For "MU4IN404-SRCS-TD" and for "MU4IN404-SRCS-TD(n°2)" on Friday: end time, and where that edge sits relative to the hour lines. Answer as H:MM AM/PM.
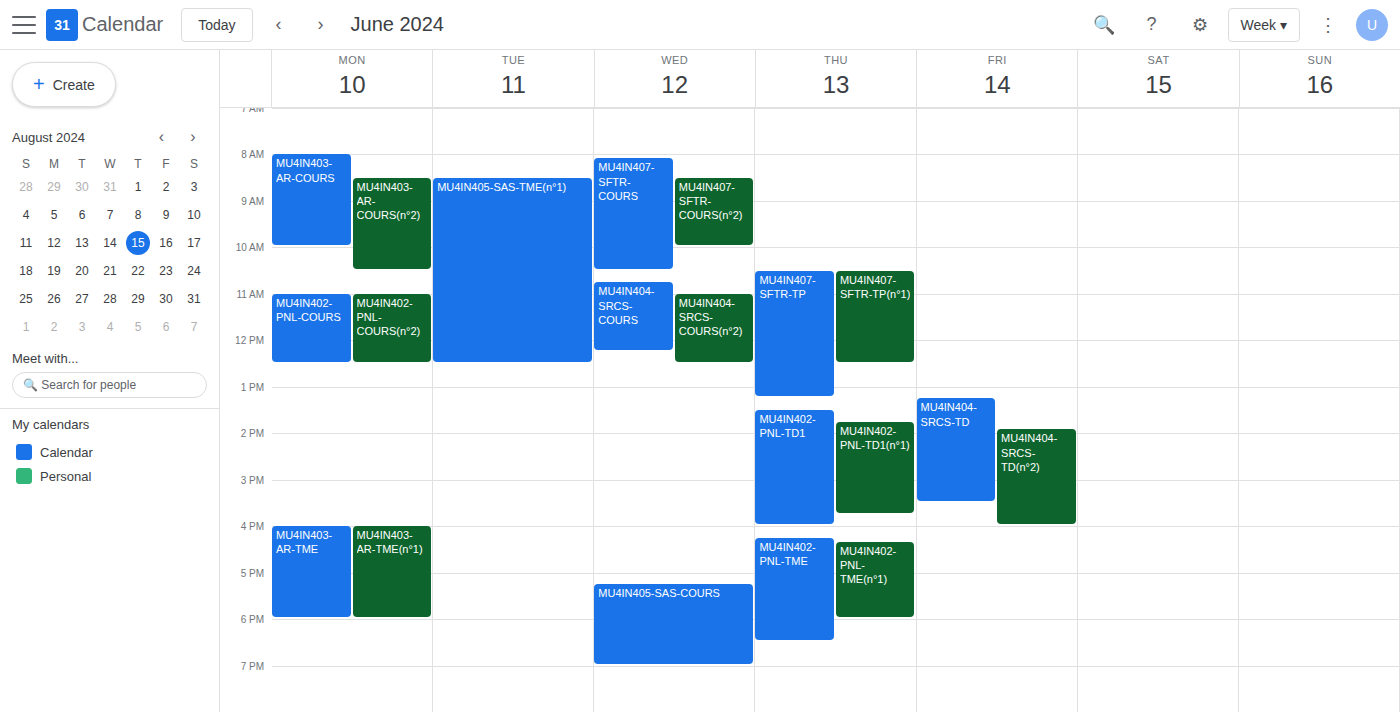
"MU4IN404-SRCS-TD": 3:30 PM, halfway between the 3 PM and 4 PM lines. "MU4IN404-SRCS-TD(n°2)": 4:00 PM, exactly on the 4 PM line.